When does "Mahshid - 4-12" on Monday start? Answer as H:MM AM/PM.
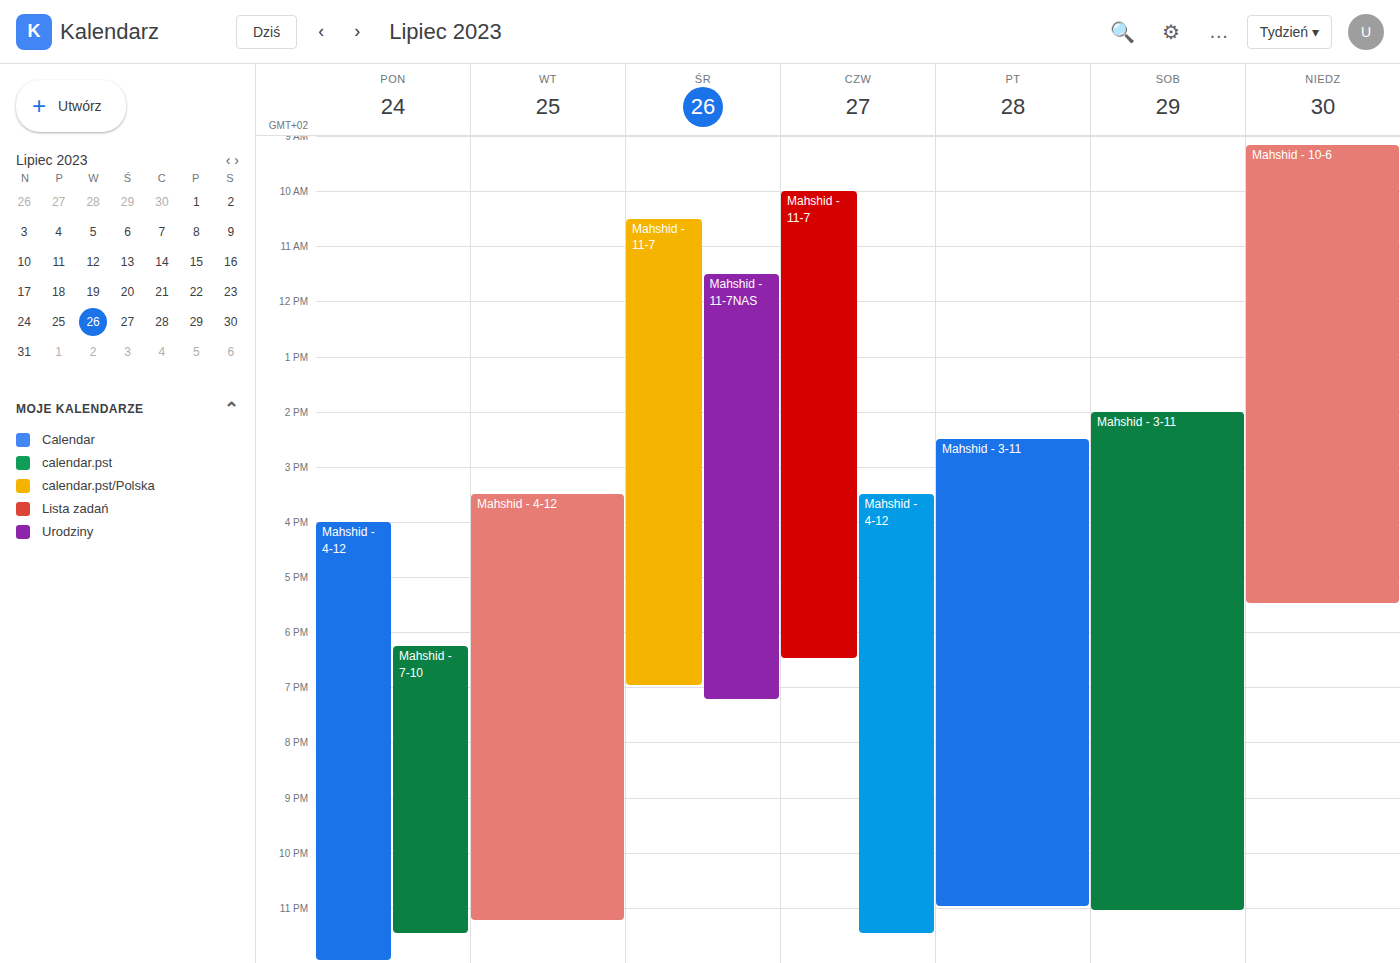
4:00 PM